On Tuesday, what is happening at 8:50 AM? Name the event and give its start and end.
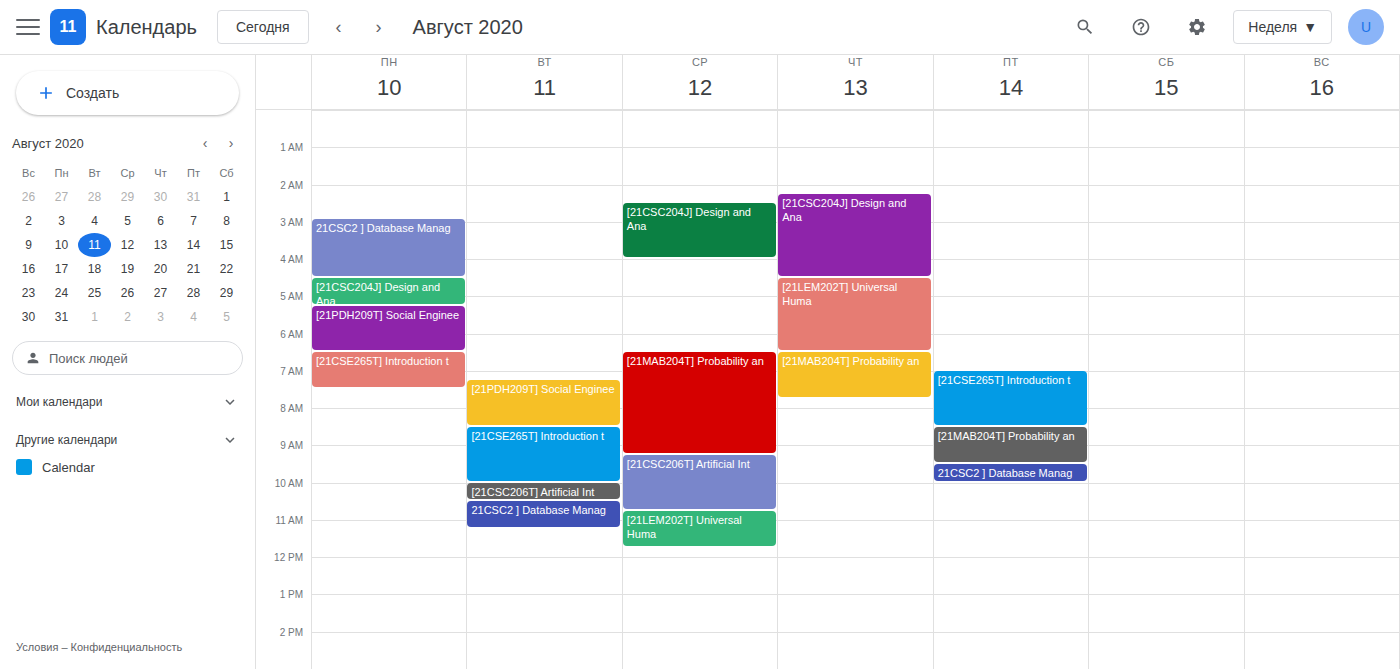
"[21CSE265T] Introduction t", 8:30 AM to 10:00 AM